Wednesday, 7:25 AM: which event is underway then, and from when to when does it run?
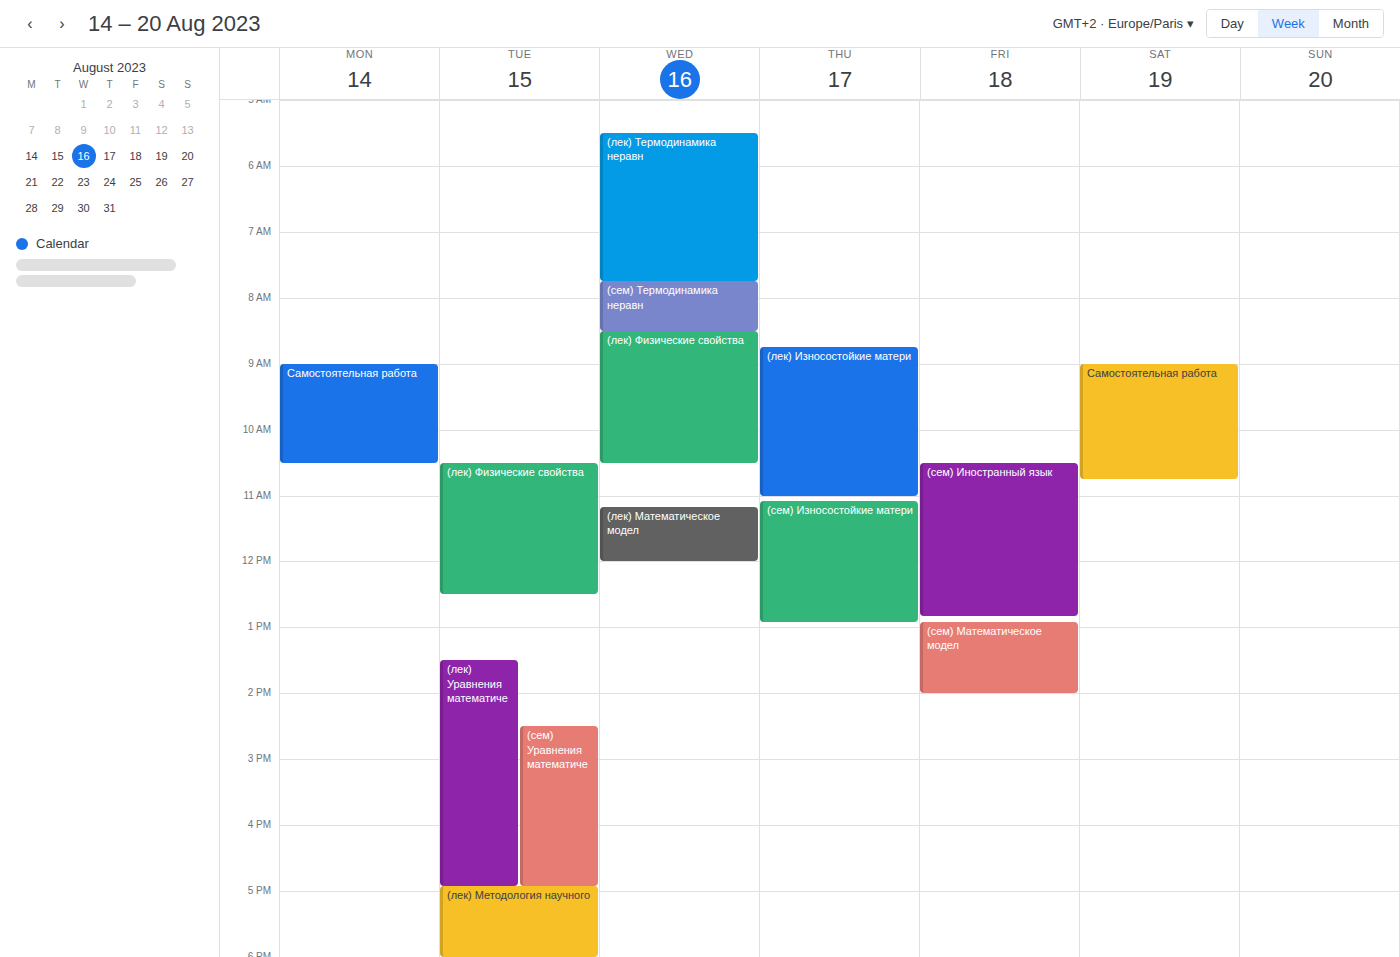
"(лек) Термодинамика неравн", 5:30 AM to 7:45 AM